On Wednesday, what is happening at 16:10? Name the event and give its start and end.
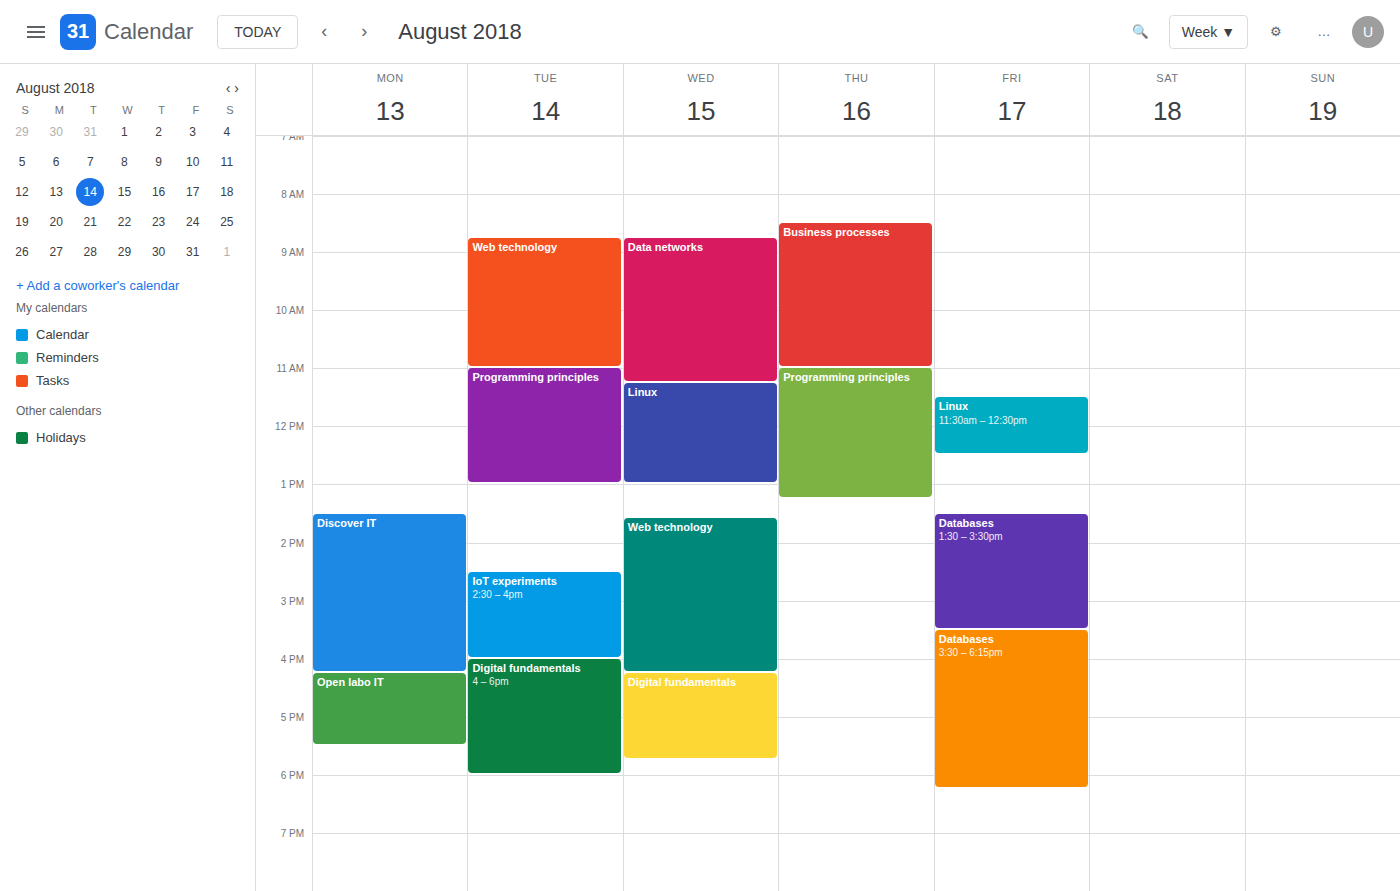
"Web technology", 13:35 to 16:15